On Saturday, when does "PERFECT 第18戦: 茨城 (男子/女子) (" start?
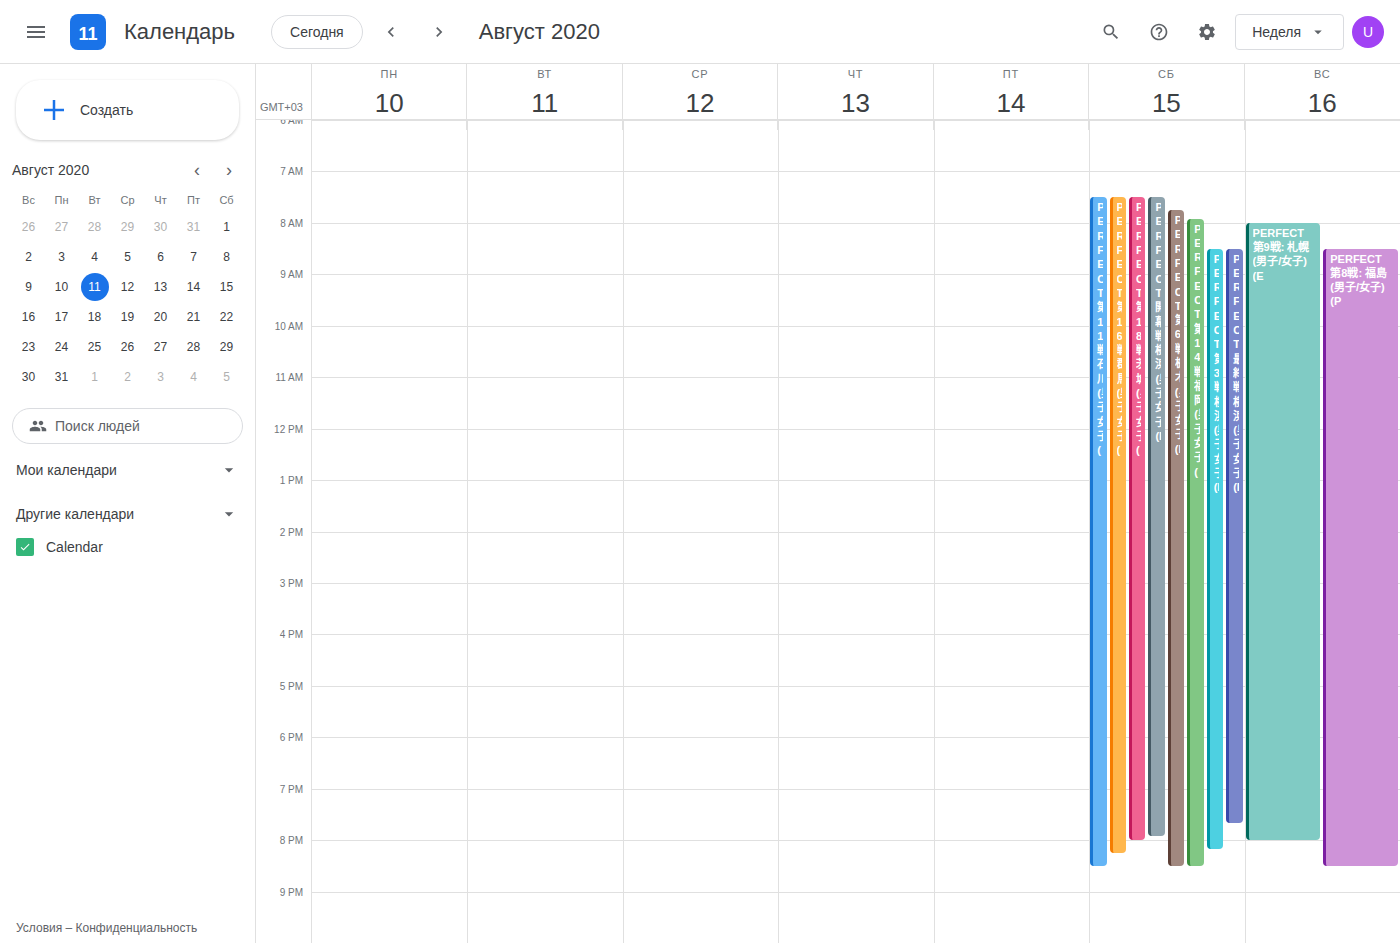
7:30 AM